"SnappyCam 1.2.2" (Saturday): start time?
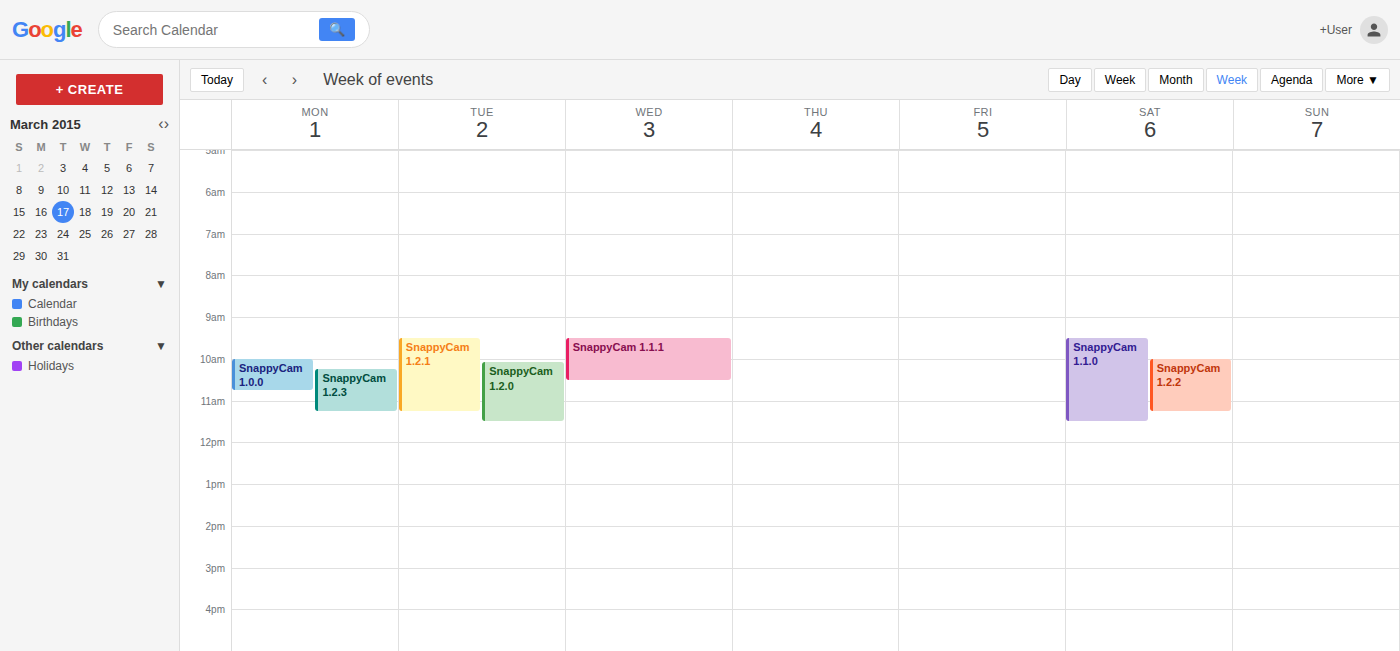
10:00 AM